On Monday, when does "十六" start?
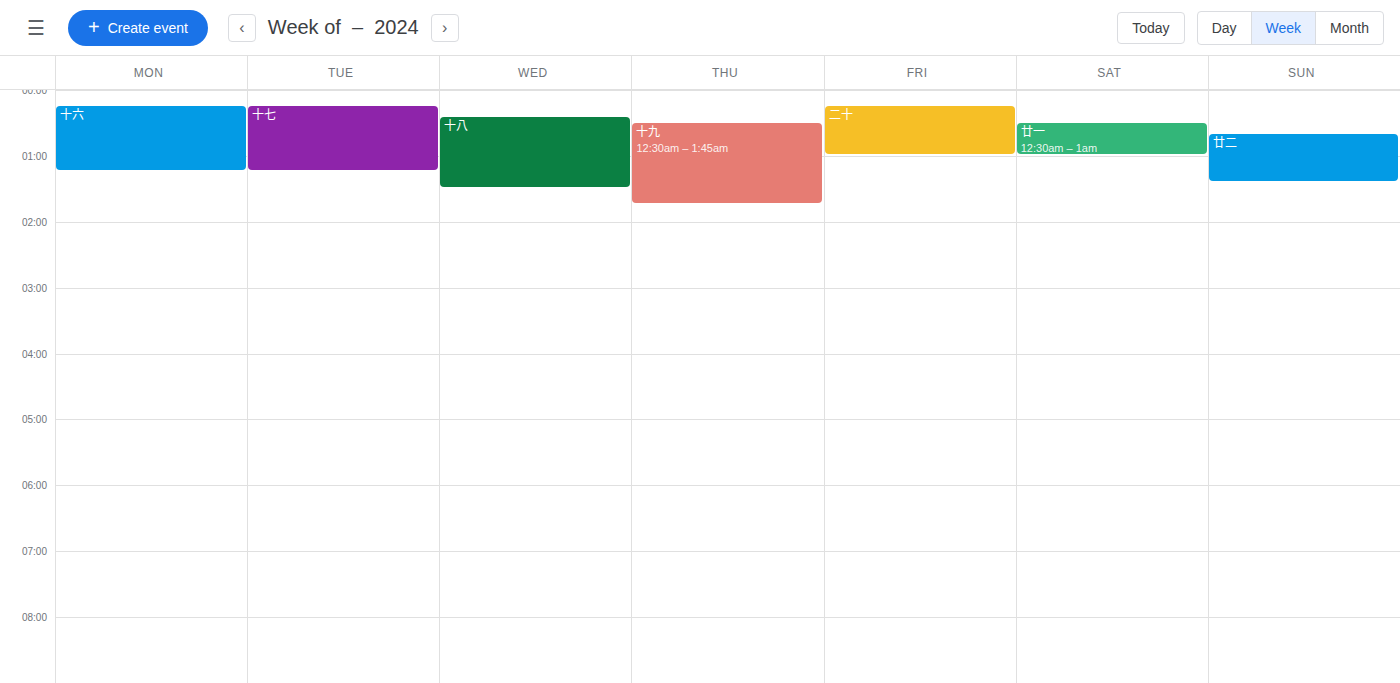
12:15 AM